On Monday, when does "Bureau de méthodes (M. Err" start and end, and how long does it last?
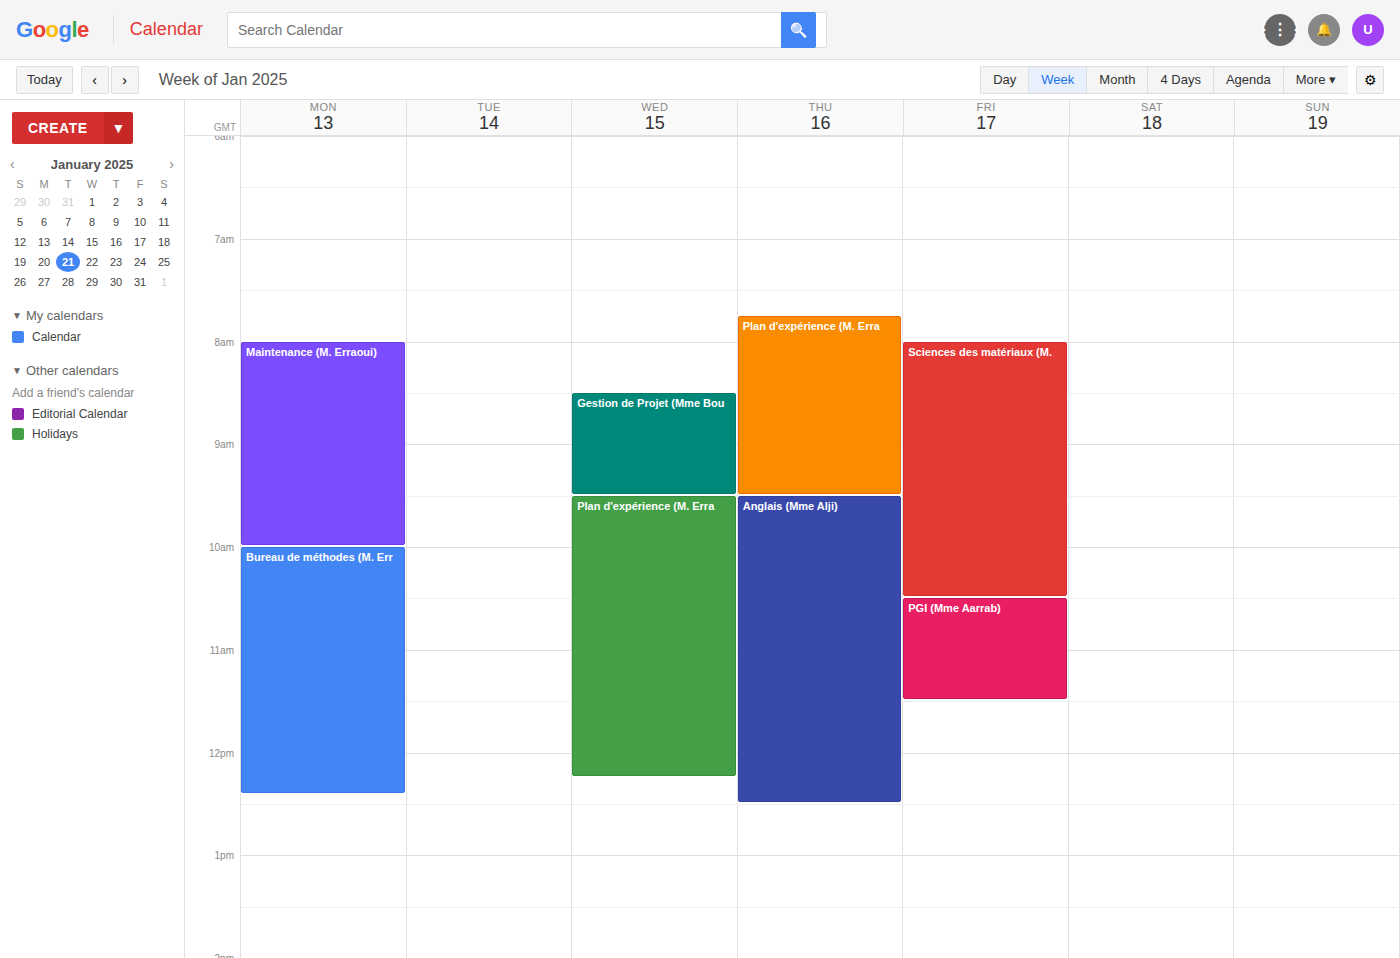
10:00 AM to 12:25 PM, 2 hours 25 minutes